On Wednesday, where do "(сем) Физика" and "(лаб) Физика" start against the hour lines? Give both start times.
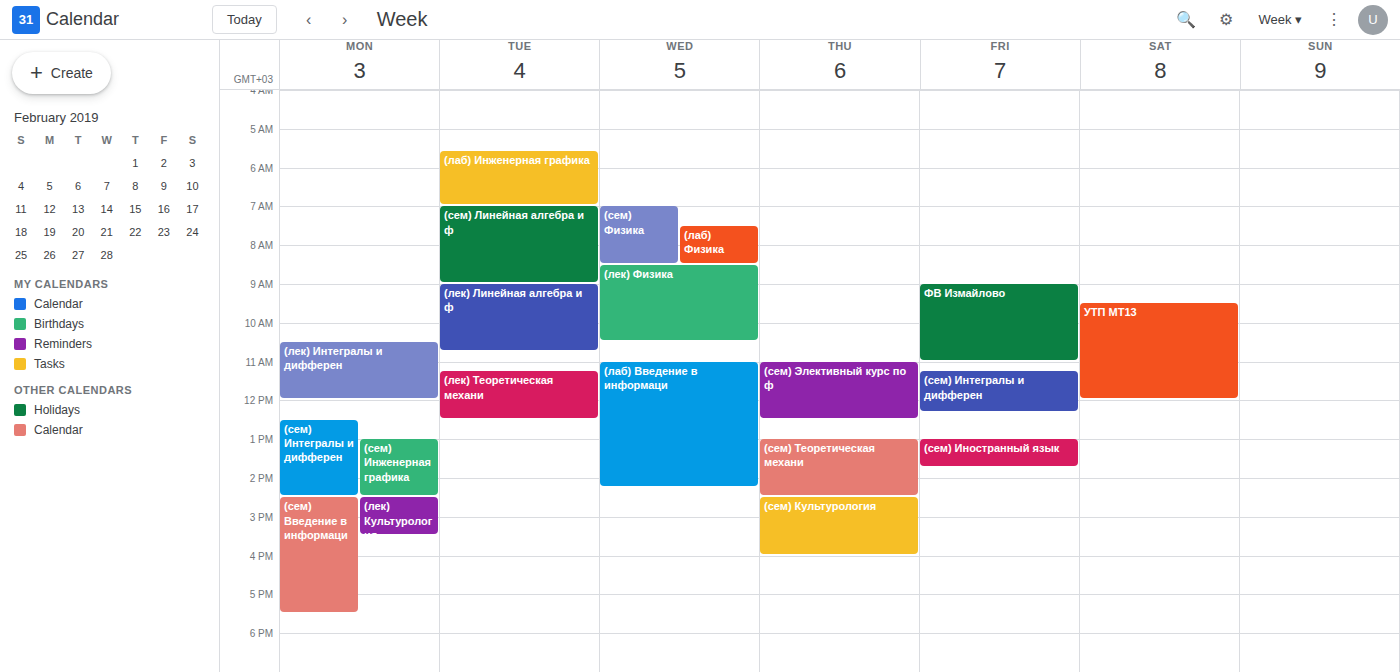
"(сем) Физика": 7:00 AM, exactly on the 7 AM line. "(лаб) Физика": 7:30 AM, halfway between the 7 AM and 8 AM lines.